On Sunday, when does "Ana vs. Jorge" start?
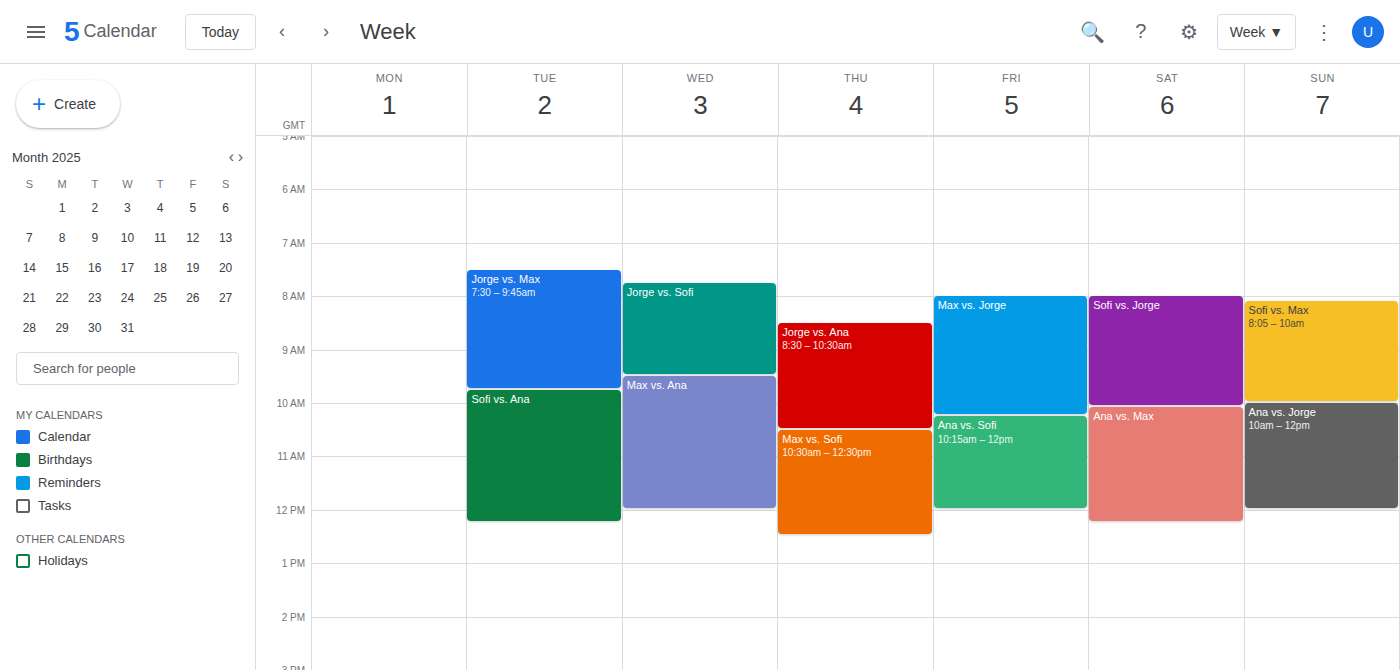
10:00 AM